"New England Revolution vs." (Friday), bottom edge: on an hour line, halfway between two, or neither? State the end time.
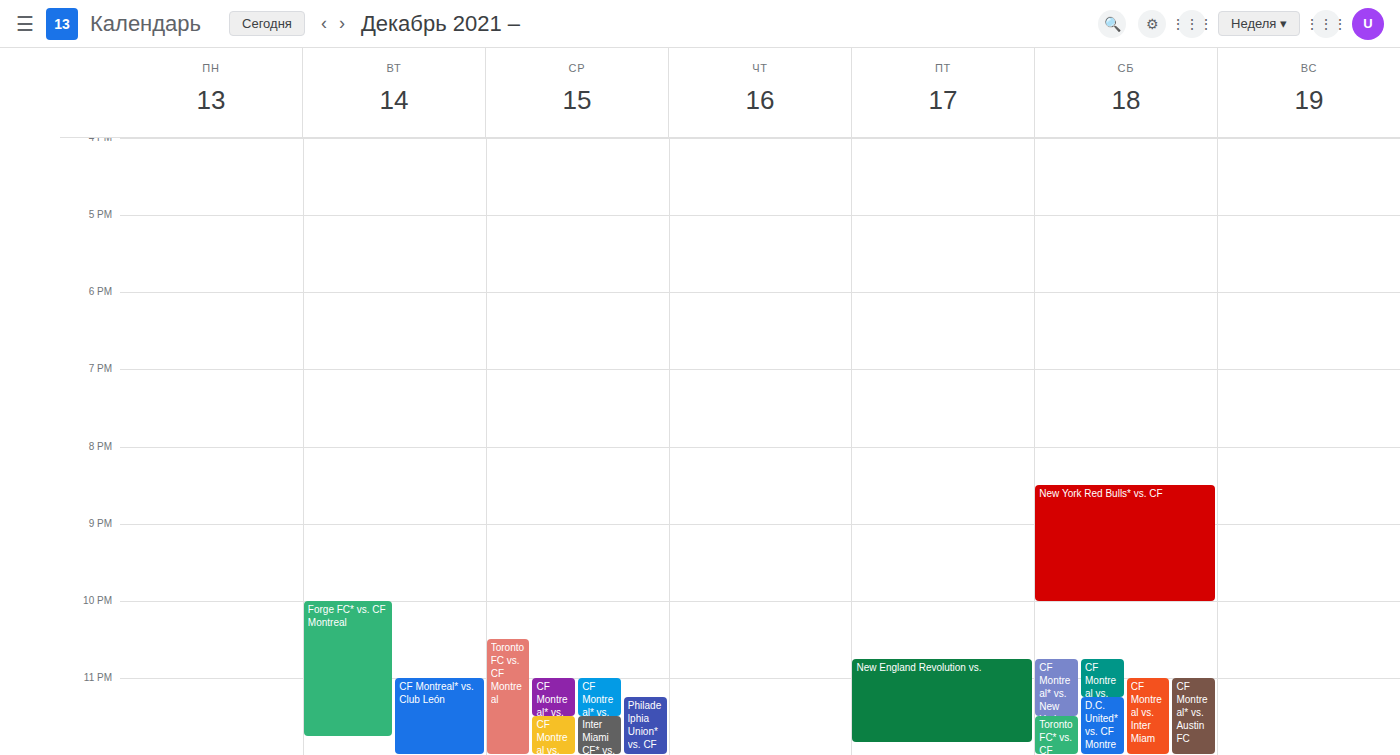
23:50 -- neither: 50 minutes below the 23:00 line and 10 minutes above the 24:00 line.